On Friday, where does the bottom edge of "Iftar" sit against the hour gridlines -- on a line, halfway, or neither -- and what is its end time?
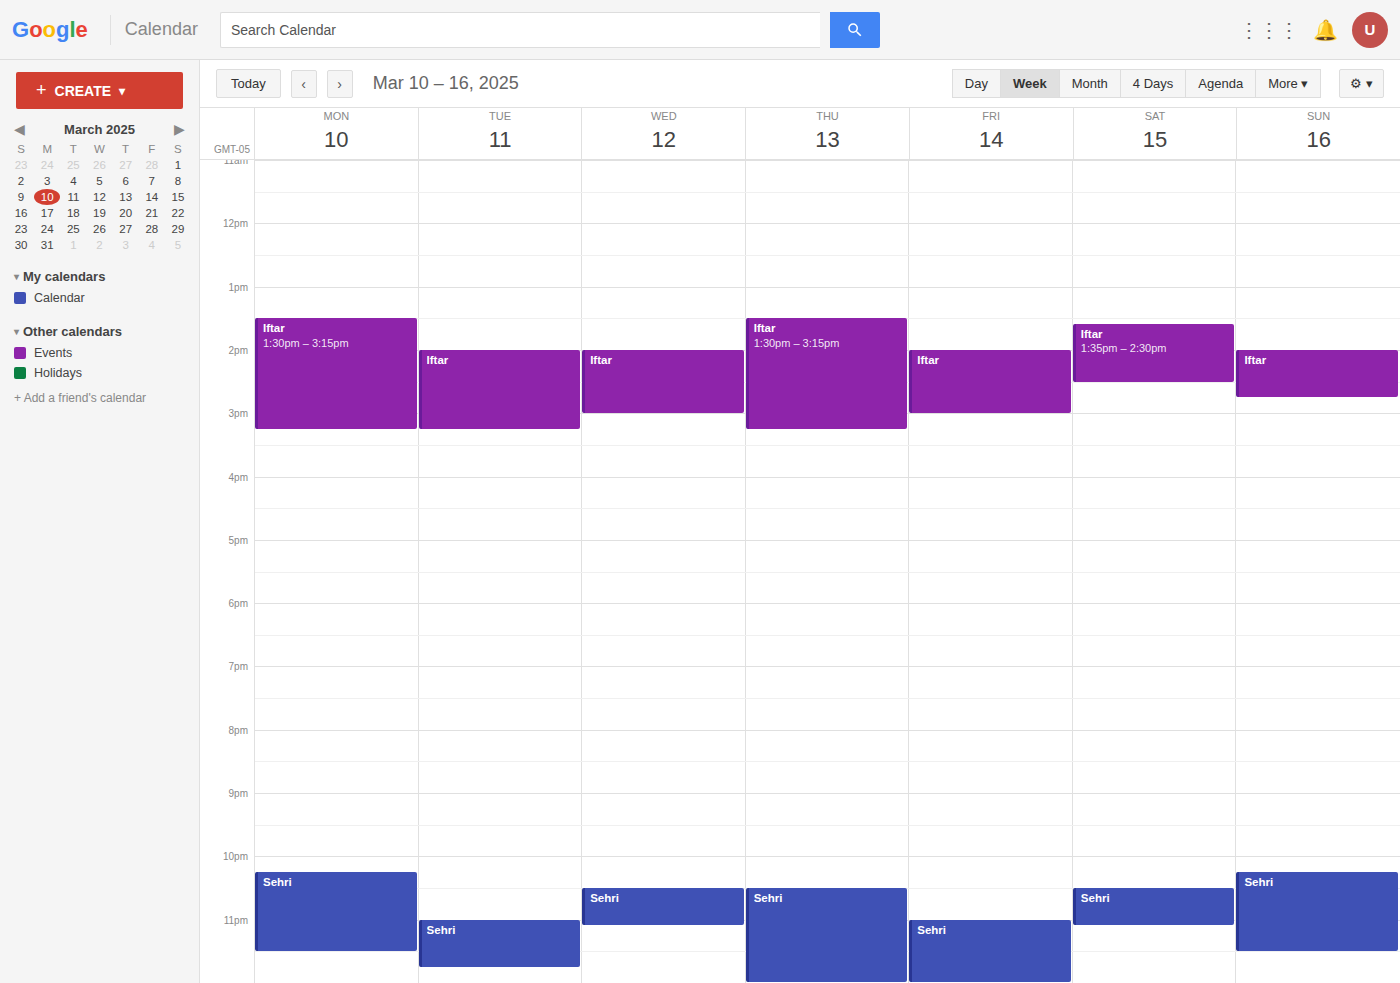
3:00 PM -- exactly on the 3 PM line.